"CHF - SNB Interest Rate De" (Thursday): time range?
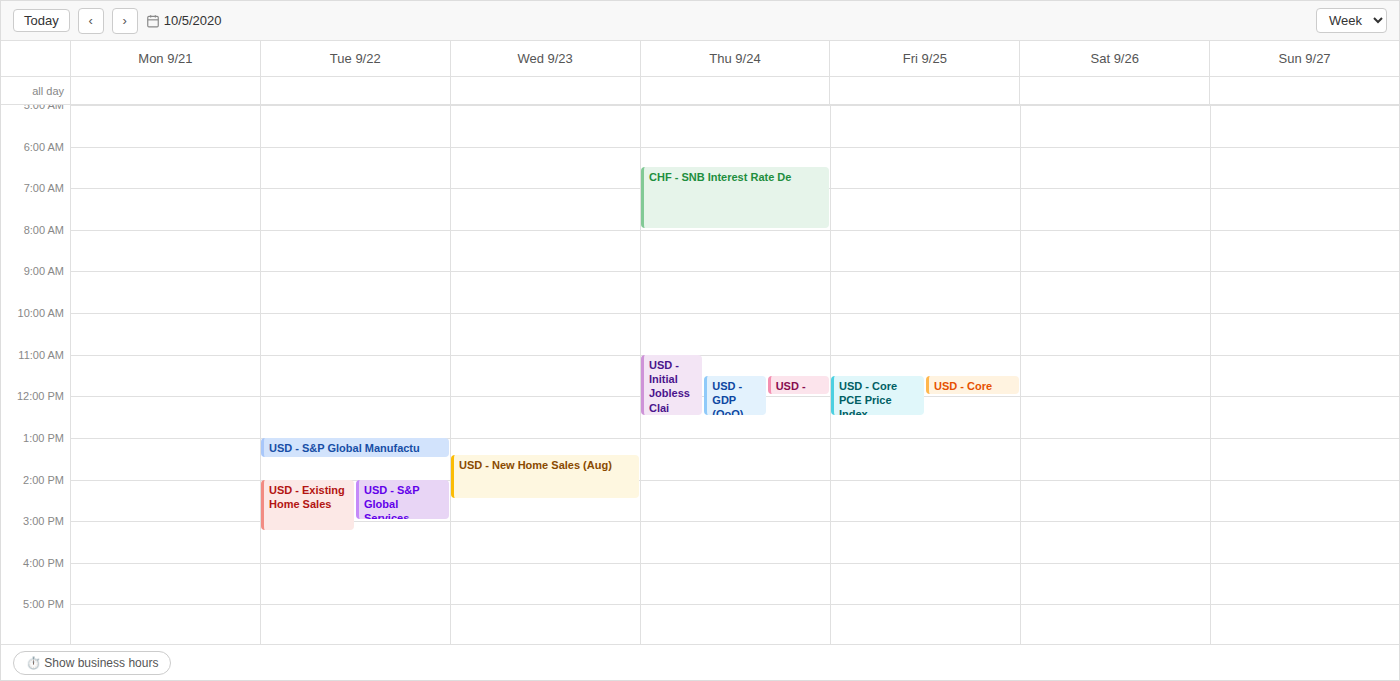
6:30 AM to 8:00 AM